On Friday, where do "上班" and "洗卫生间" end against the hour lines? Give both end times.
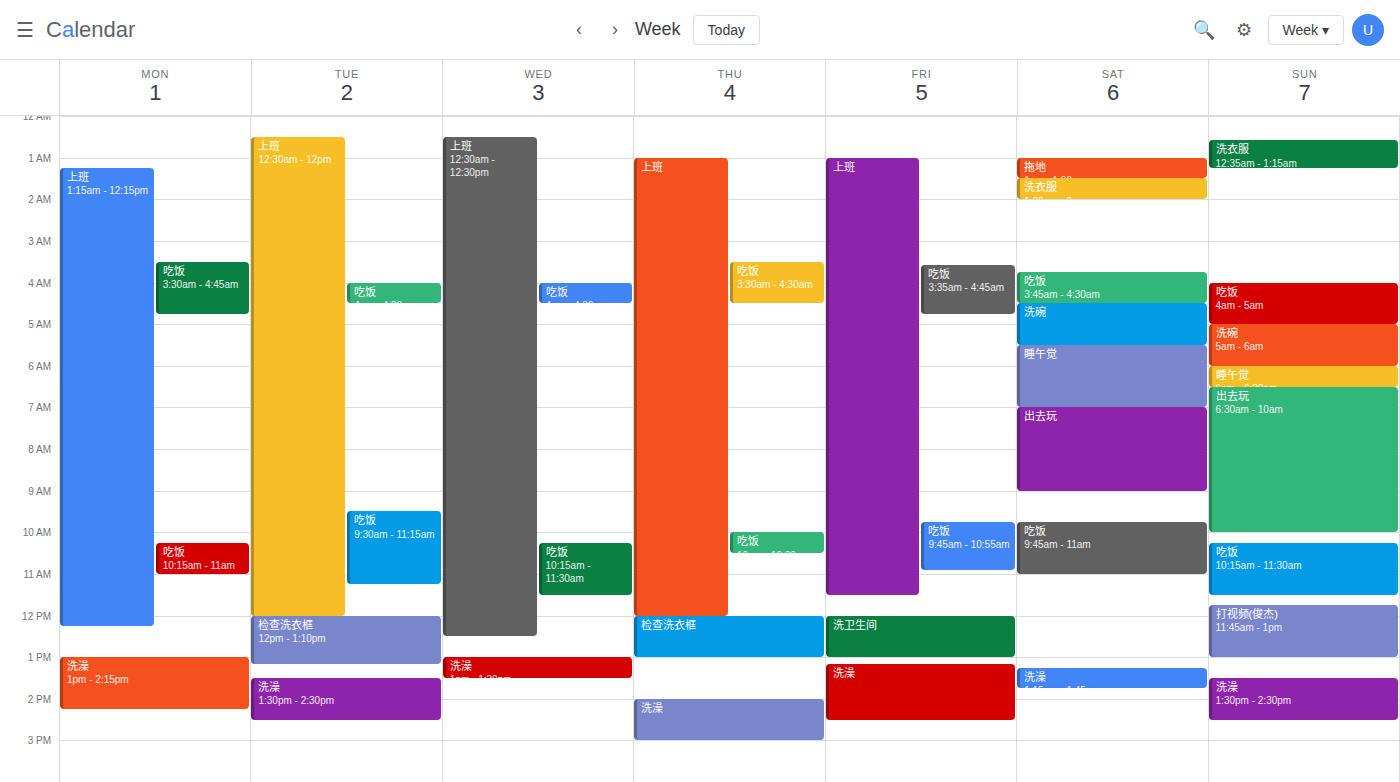
"上班": 11:30 AM, halfway between the 11 AM and 12 PM lines. "洗卫生间": 1:00 PM, exactly on the 1 PM line.